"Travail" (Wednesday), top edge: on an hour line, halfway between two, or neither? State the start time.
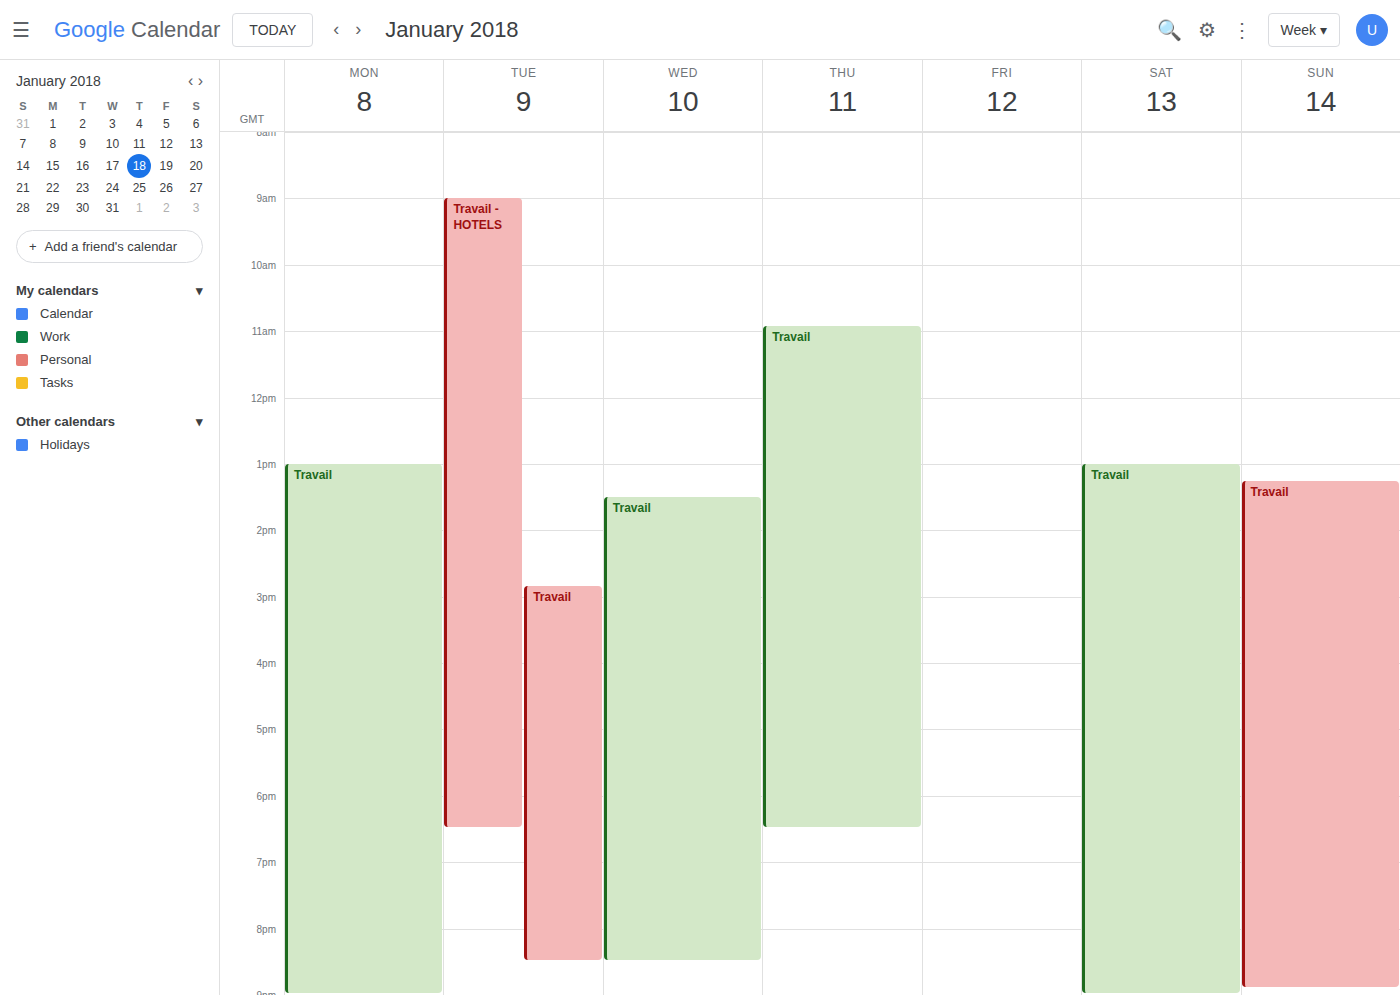
1:30 PM -- halfway between the 1 PM and 2 PM lines.